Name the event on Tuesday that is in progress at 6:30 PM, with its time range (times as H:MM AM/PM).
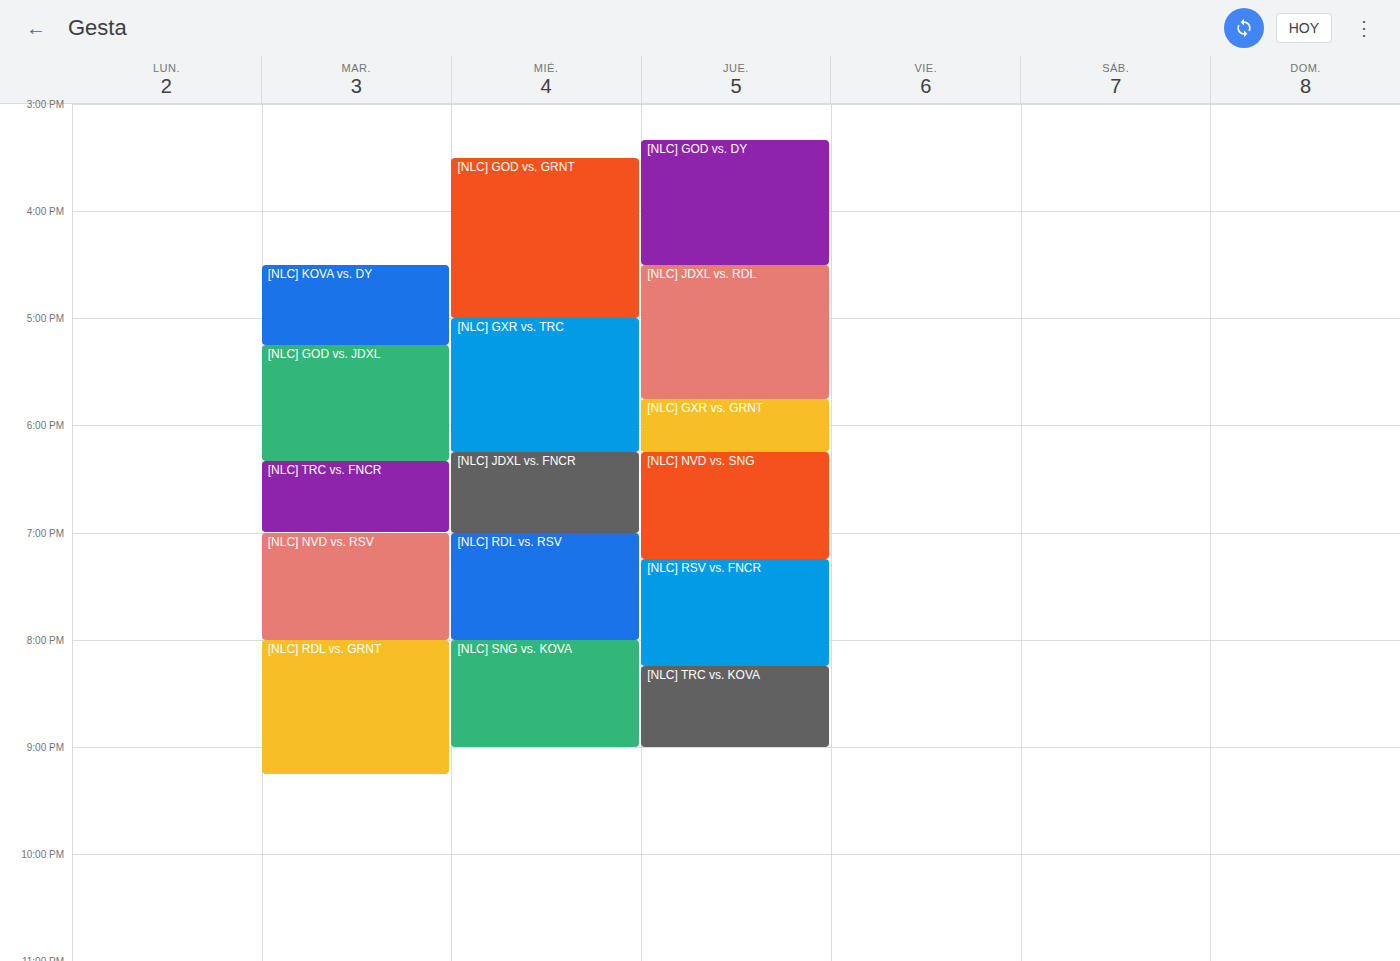
"[NLC] TRC vs. FNCR", 6:20 PM to 7:00 PM